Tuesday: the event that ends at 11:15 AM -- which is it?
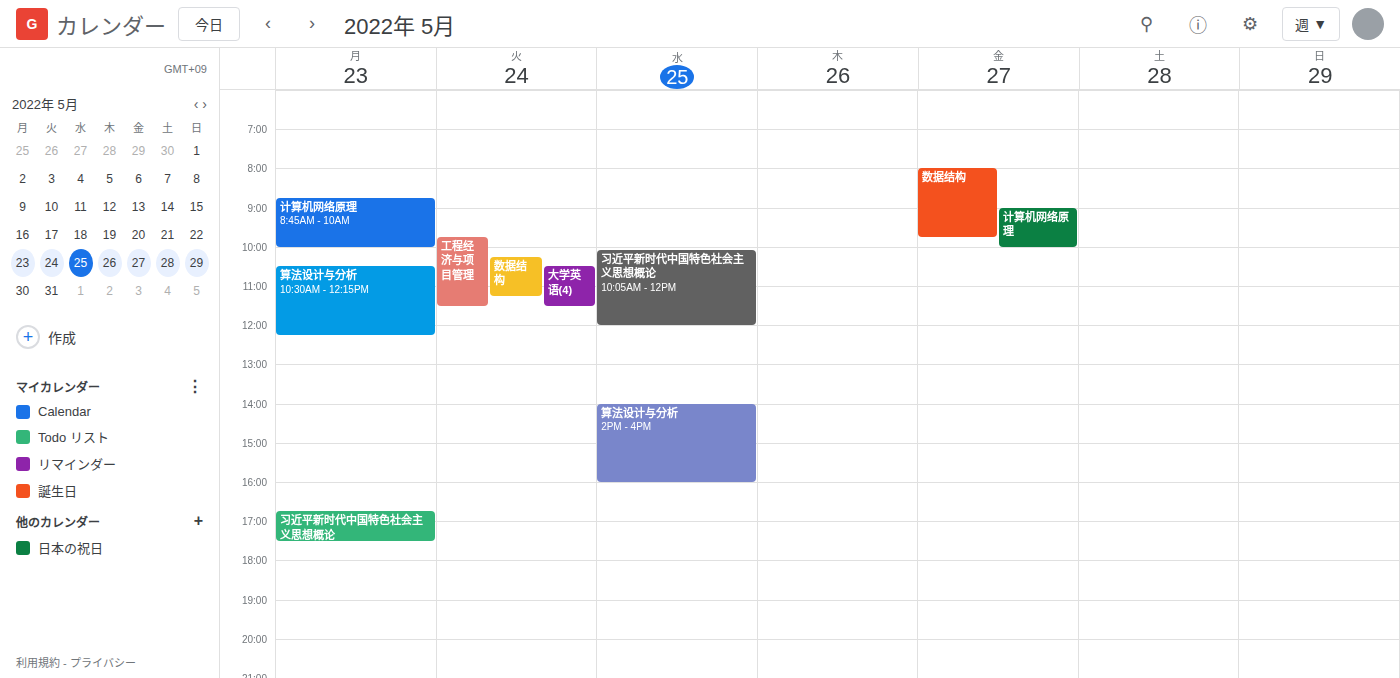
"数据结构"